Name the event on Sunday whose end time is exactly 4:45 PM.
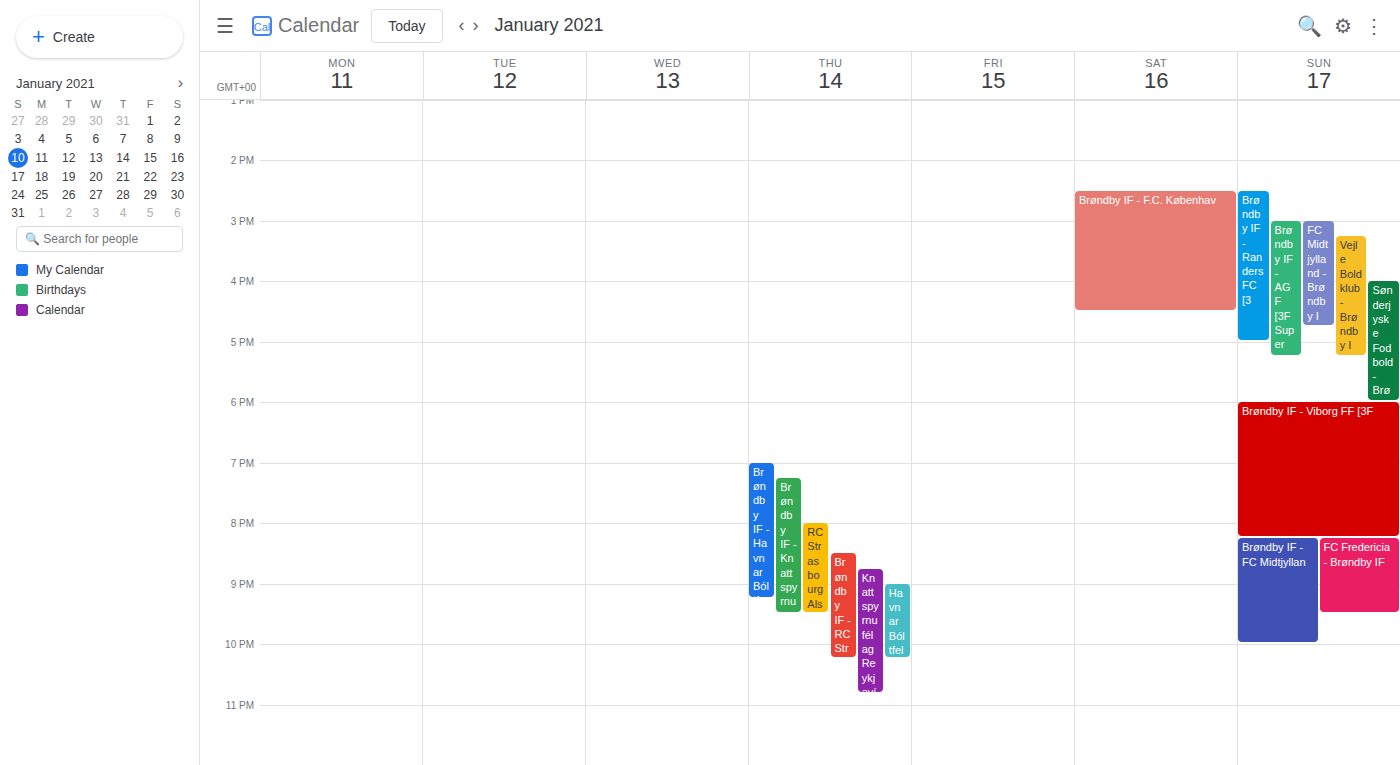
"FC Midtjylland - Brøndby I"